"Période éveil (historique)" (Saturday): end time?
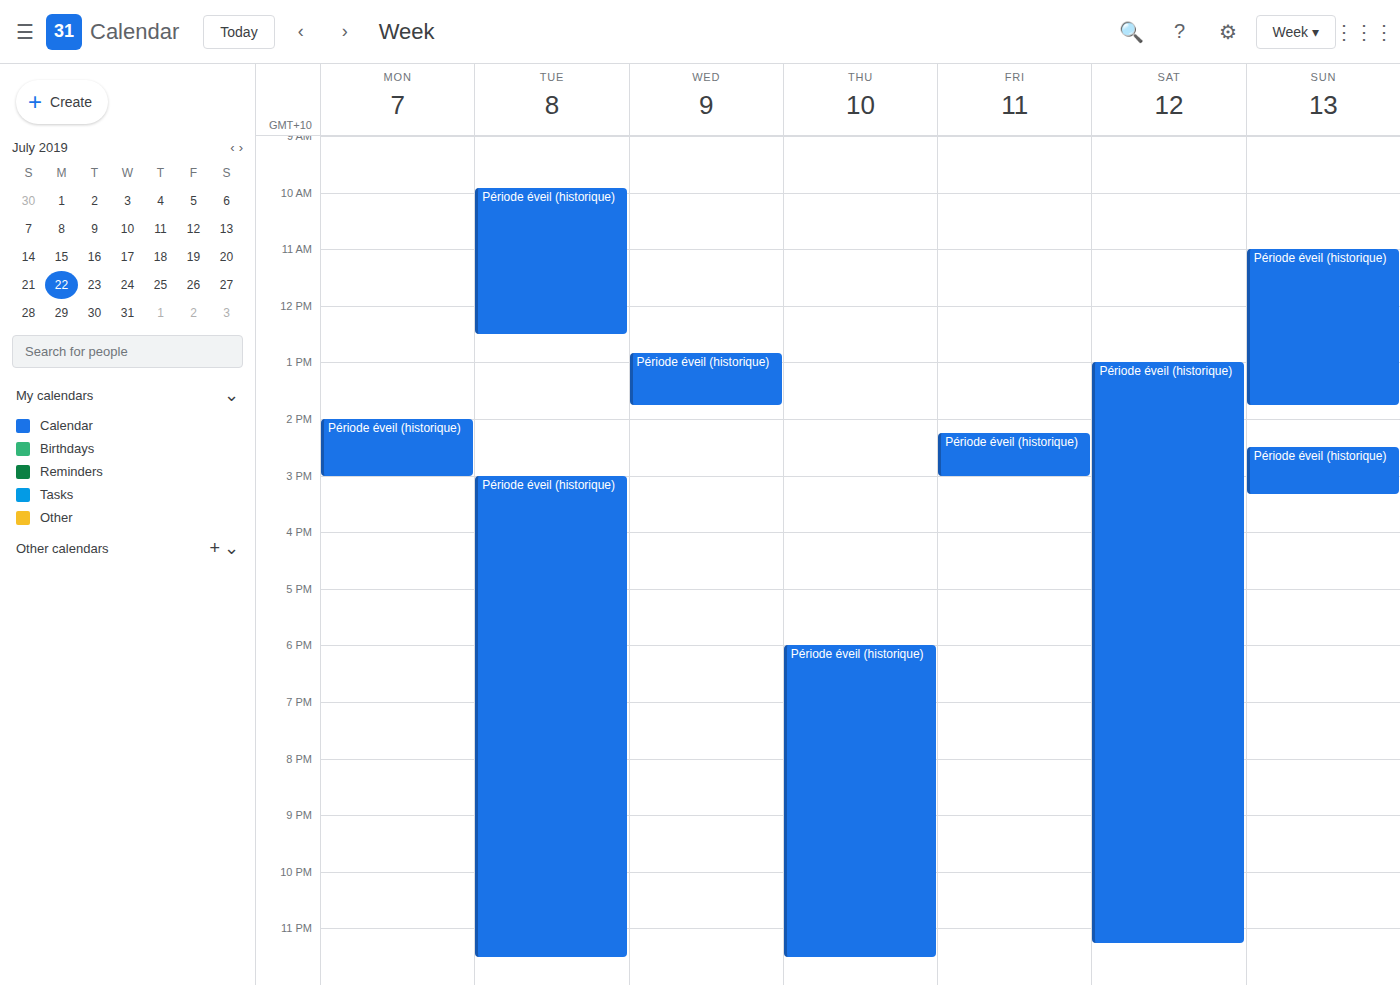
23:15